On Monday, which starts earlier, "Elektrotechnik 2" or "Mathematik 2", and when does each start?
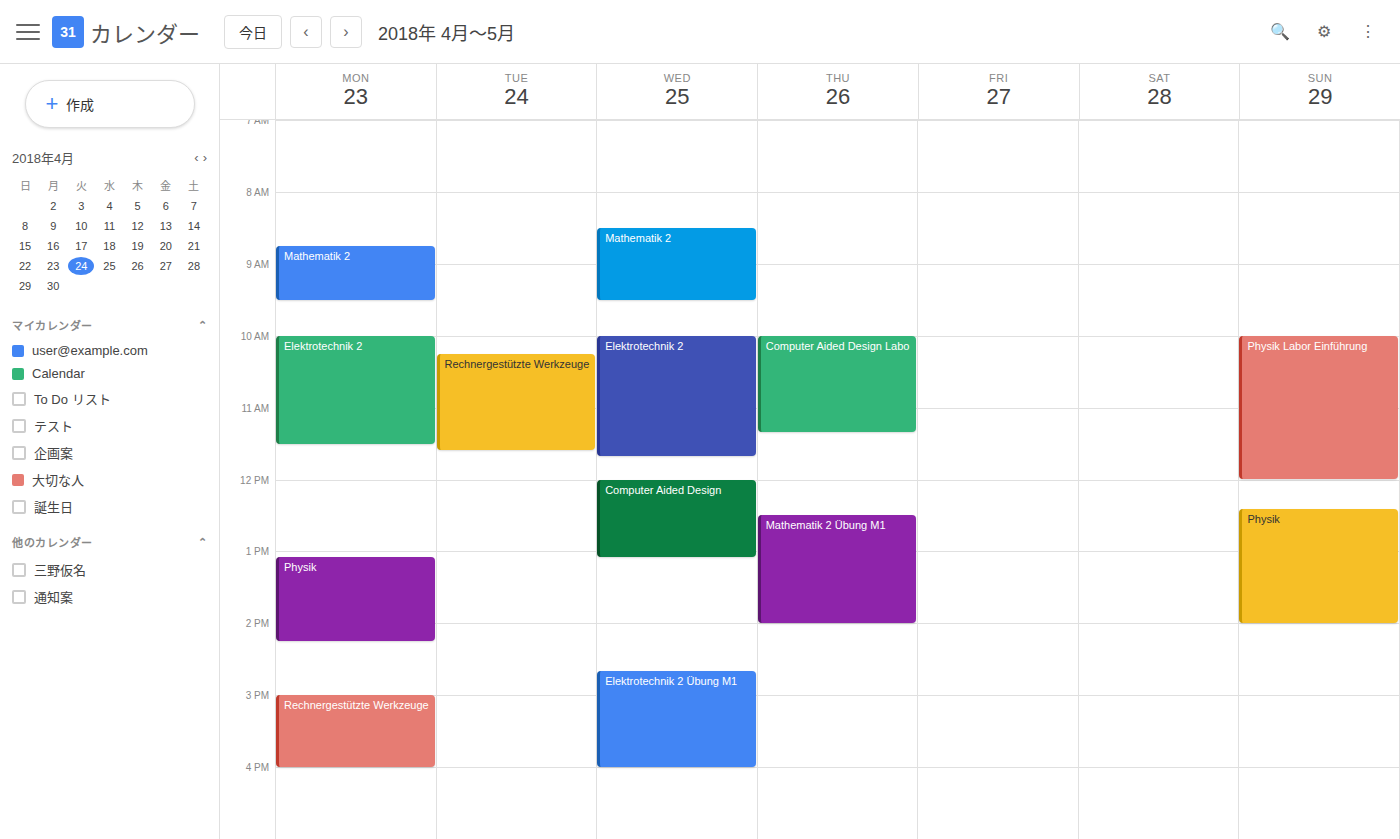
"Mathematik 2" 08:45; "Elektrotechnik 2" 10:00.